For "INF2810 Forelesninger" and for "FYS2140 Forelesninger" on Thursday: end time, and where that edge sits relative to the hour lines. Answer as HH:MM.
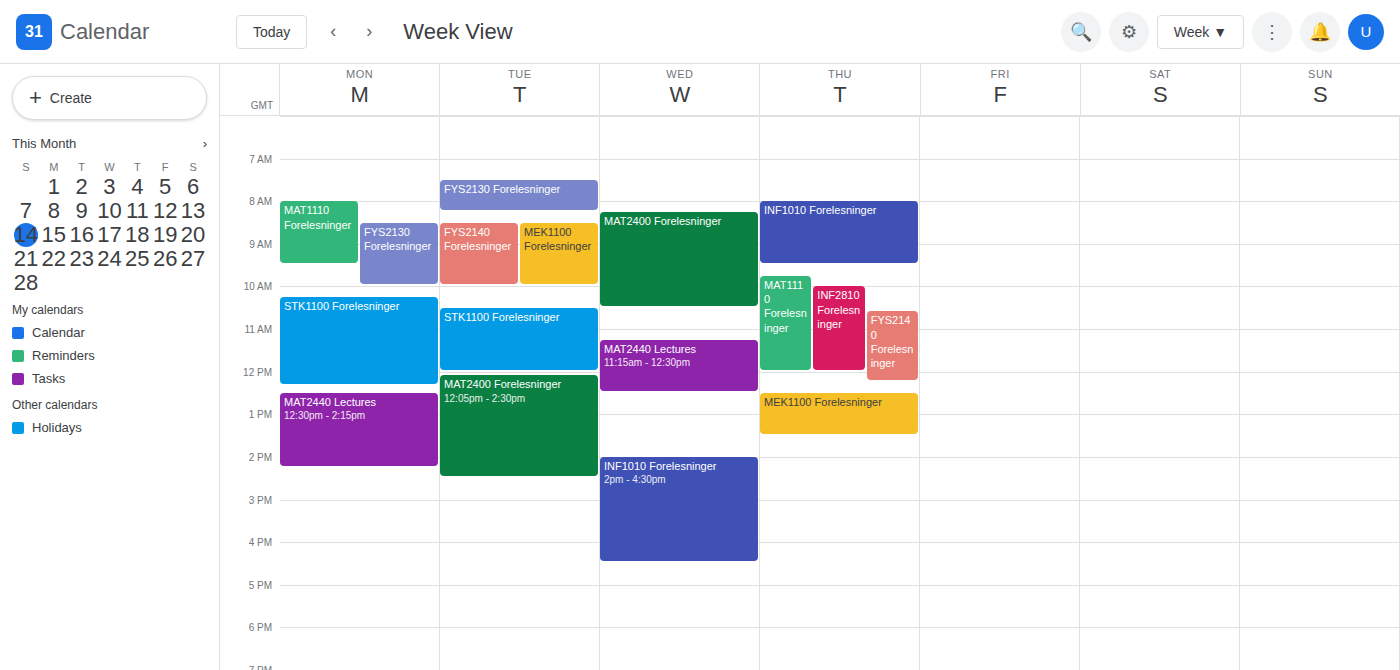
"INF2810 Forelesninger": 12:00, exactly on the 12:00 line. "FYS2140 Forelesninger": 12:15, neither: a quarter of the way from the 12:00 line to the 13:00 line.